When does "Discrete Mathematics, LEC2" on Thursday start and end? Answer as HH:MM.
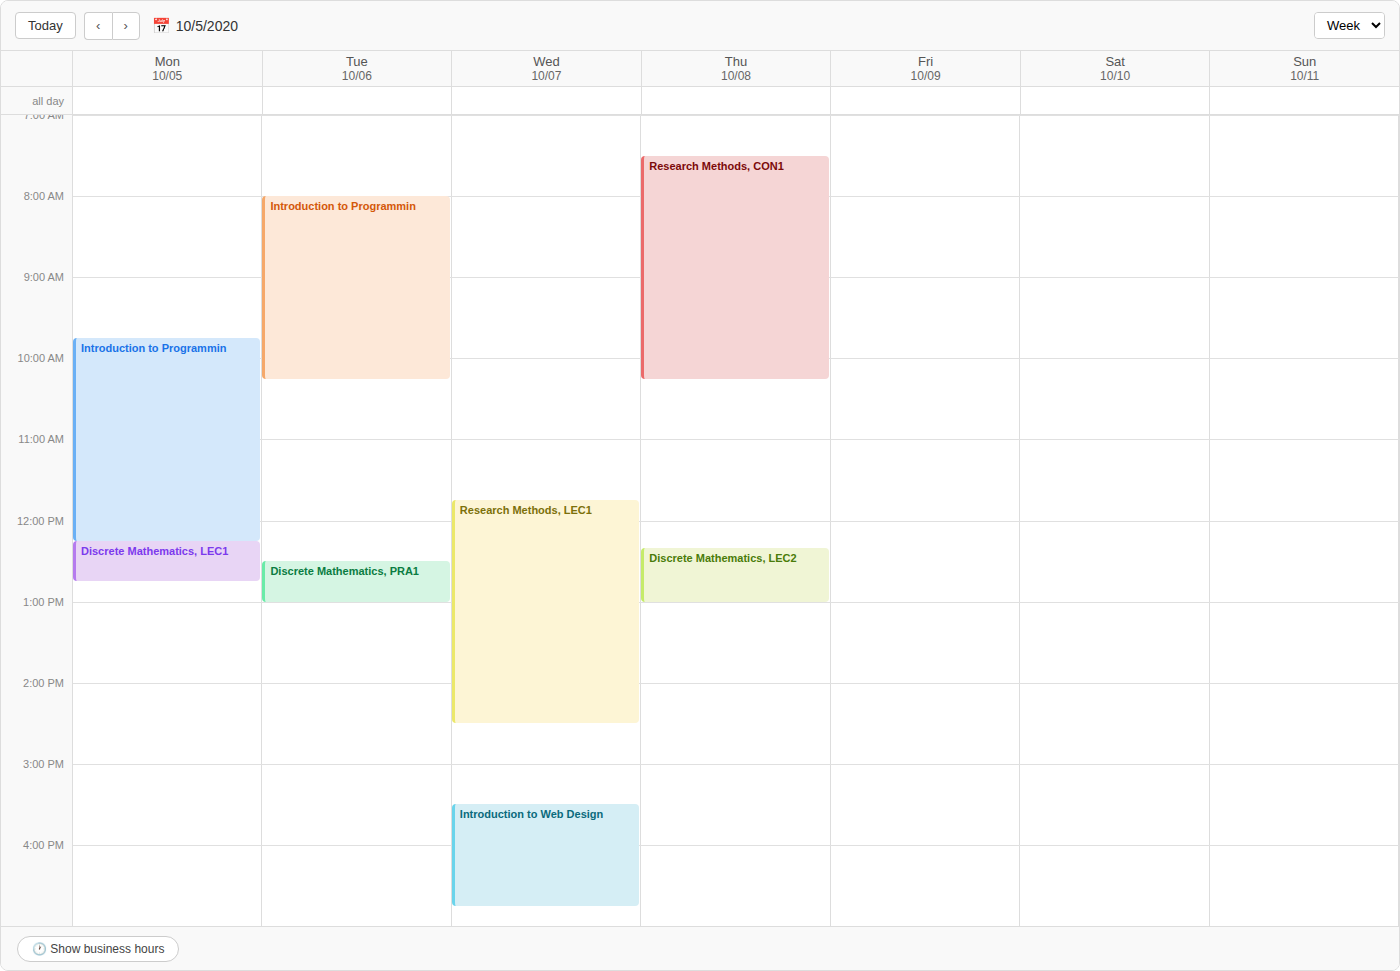
12:20 to 13:00